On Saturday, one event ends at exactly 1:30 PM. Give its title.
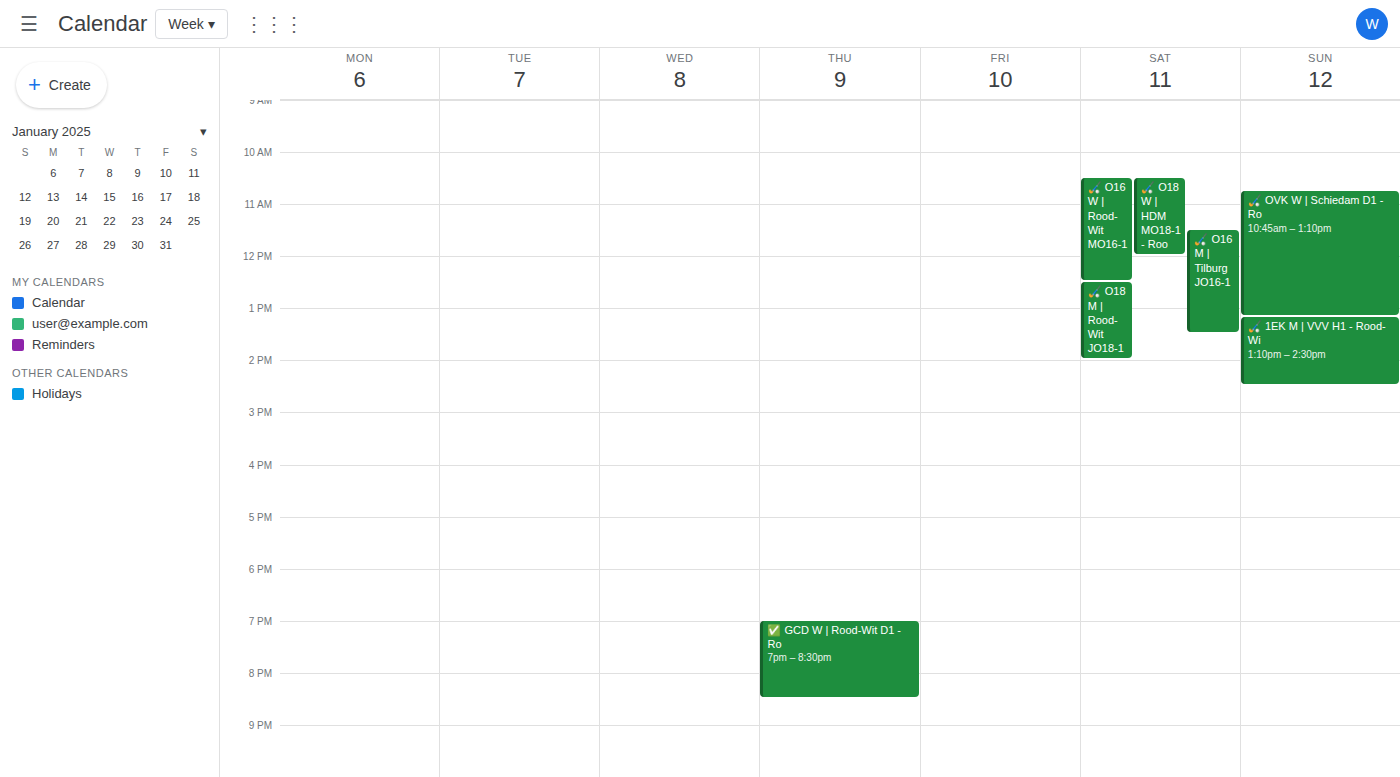
"🏑 O16 M | Tilburg JO16-1"